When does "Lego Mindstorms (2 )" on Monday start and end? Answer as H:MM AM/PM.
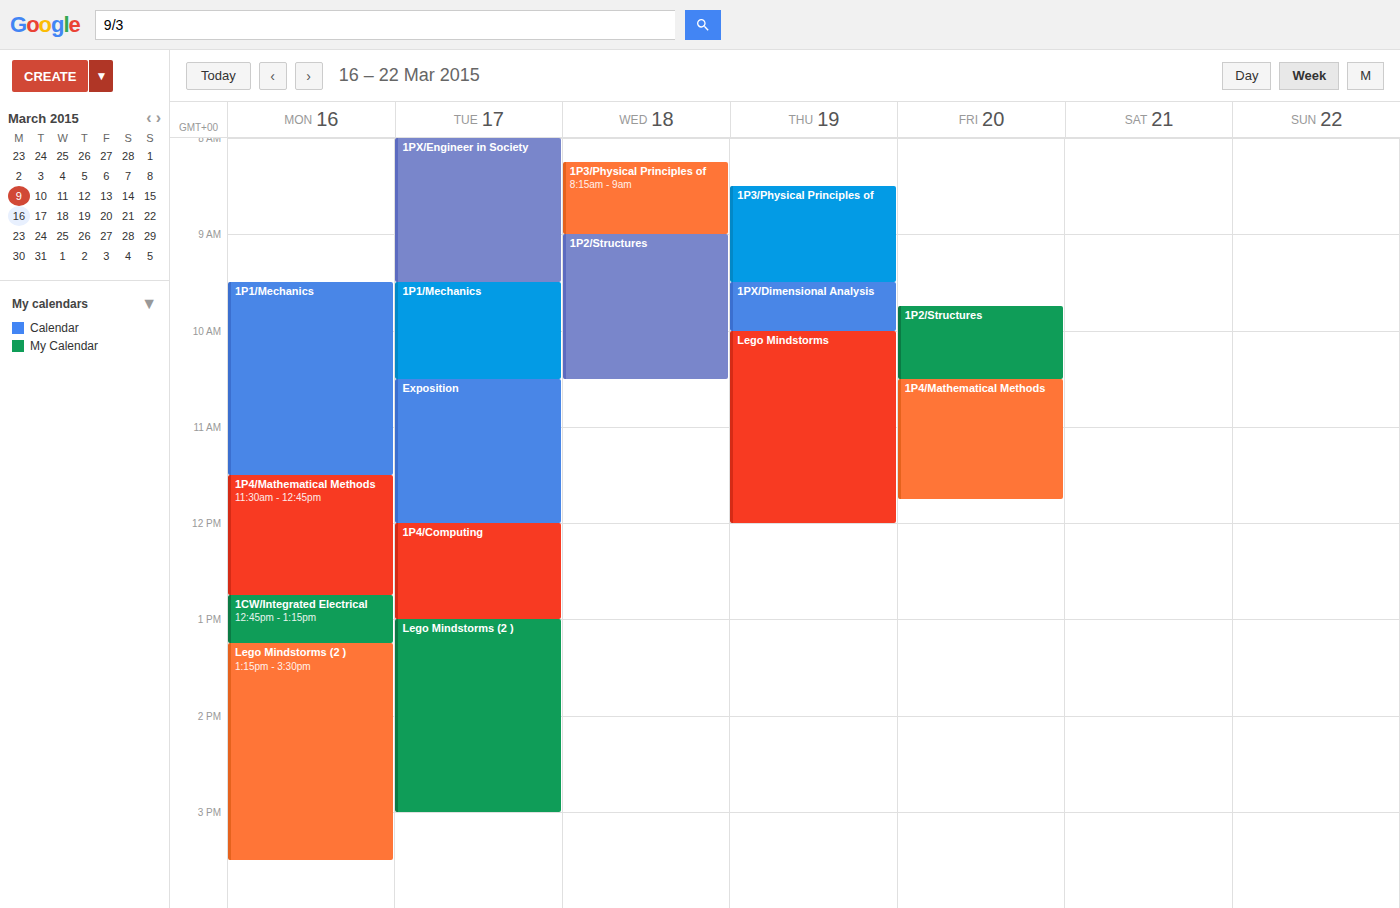
1:15 PM to 3:30 PM